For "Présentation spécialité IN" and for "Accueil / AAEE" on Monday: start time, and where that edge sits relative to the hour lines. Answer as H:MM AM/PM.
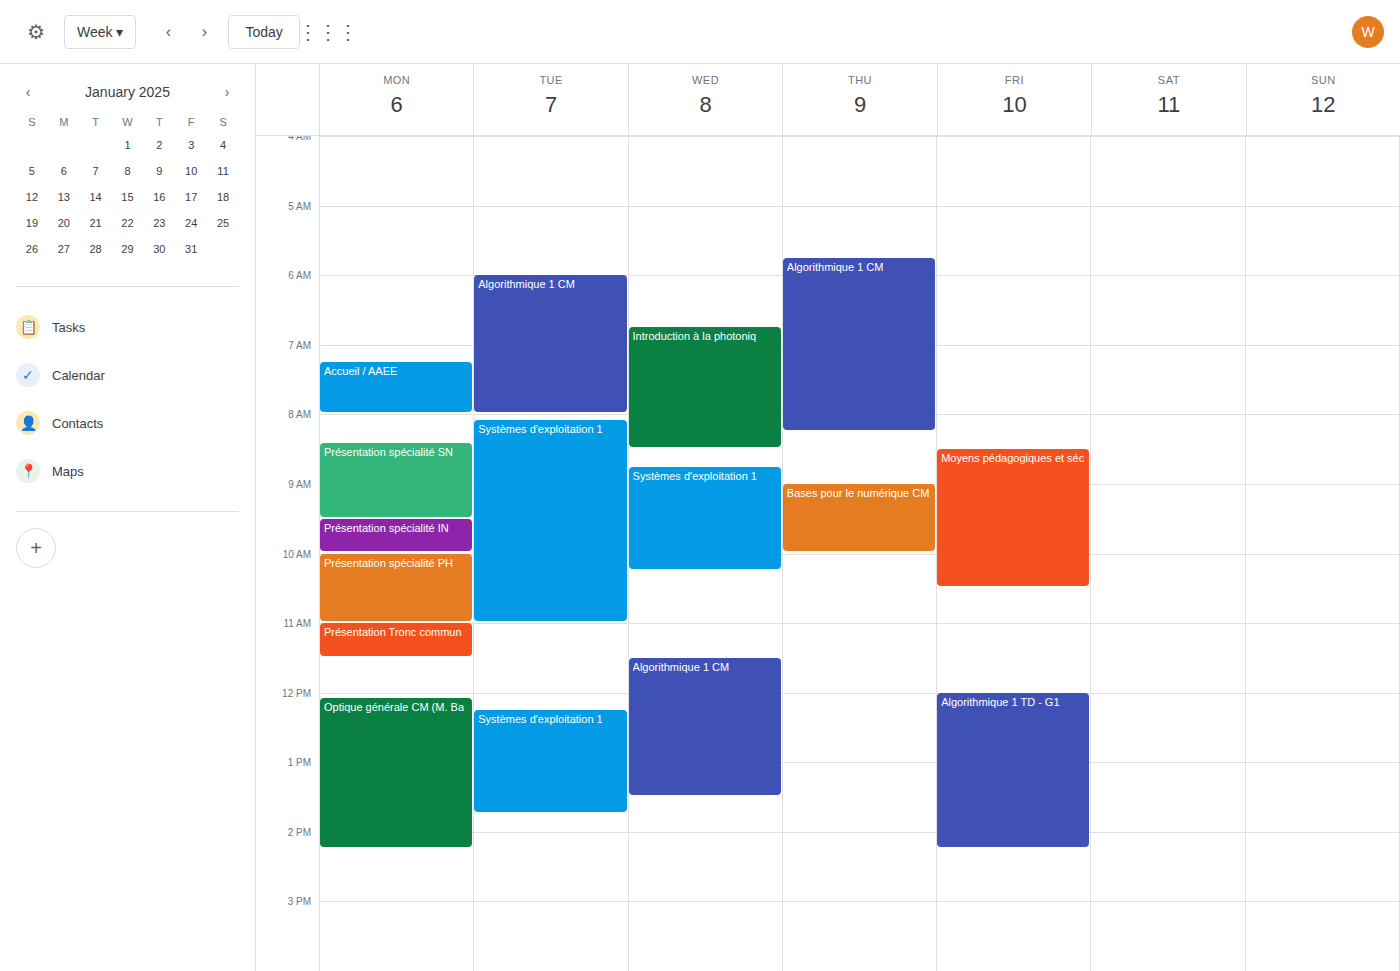
"Présentation spécialité IN": 9:30 AM, halfway between the 9 AM and 10 AM lines. "Accueil / AAEE": 7:15 AM, neither: a quarter of the way from the 7 AM line to the 8 AM line.